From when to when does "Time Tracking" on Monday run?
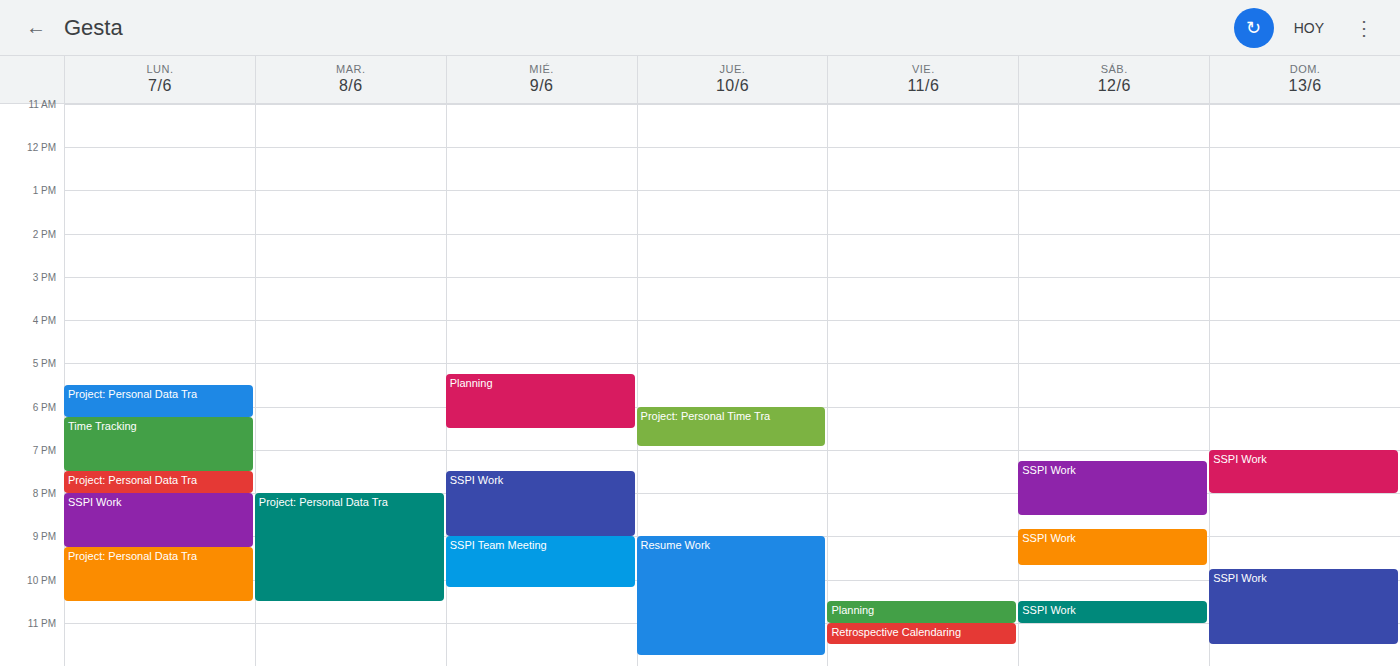
6:15 PM to 7:30 PM